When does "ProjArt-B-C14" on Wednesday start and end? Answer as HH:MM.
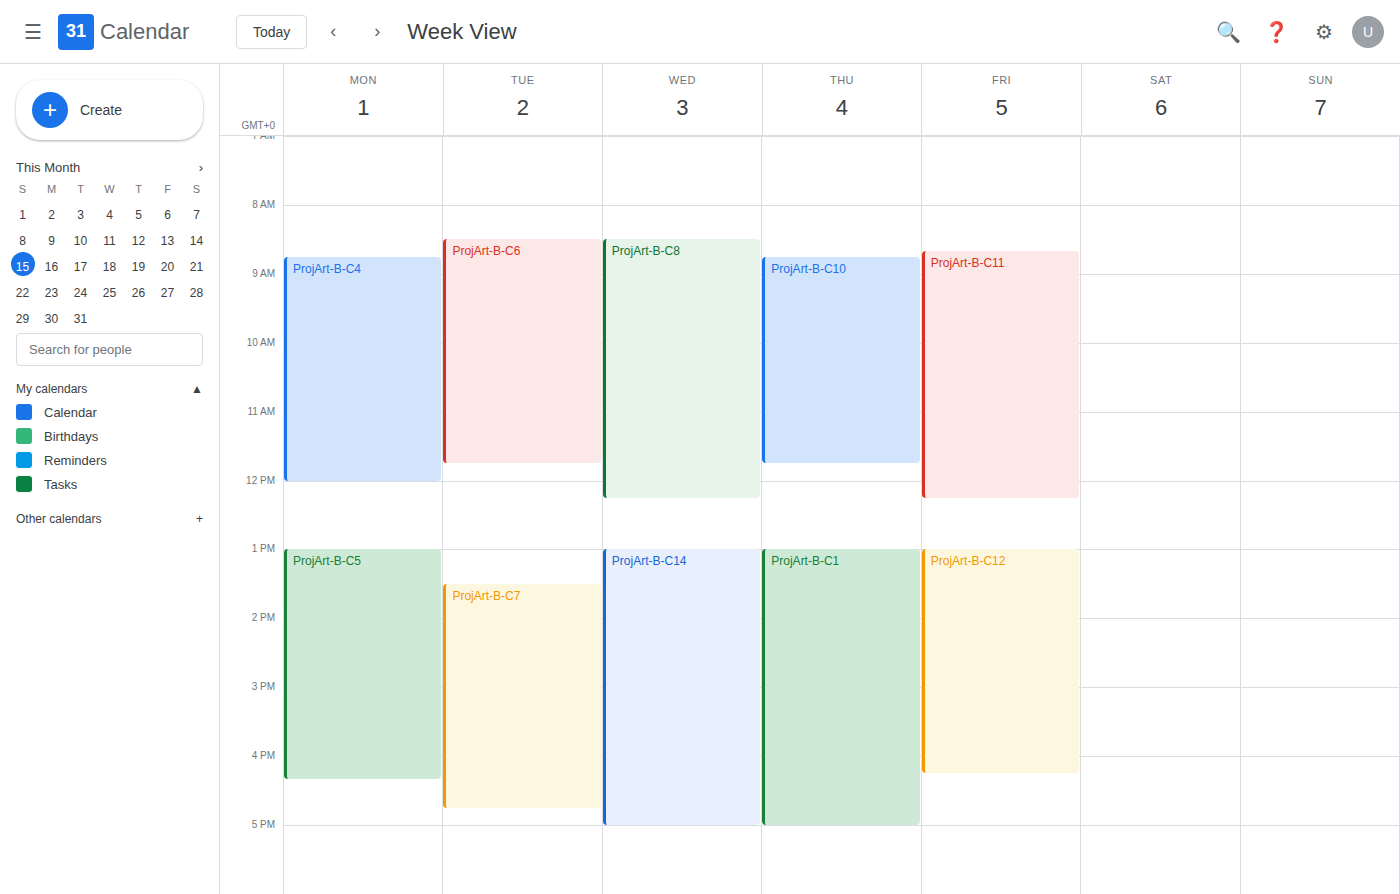
13:00 to 17:00